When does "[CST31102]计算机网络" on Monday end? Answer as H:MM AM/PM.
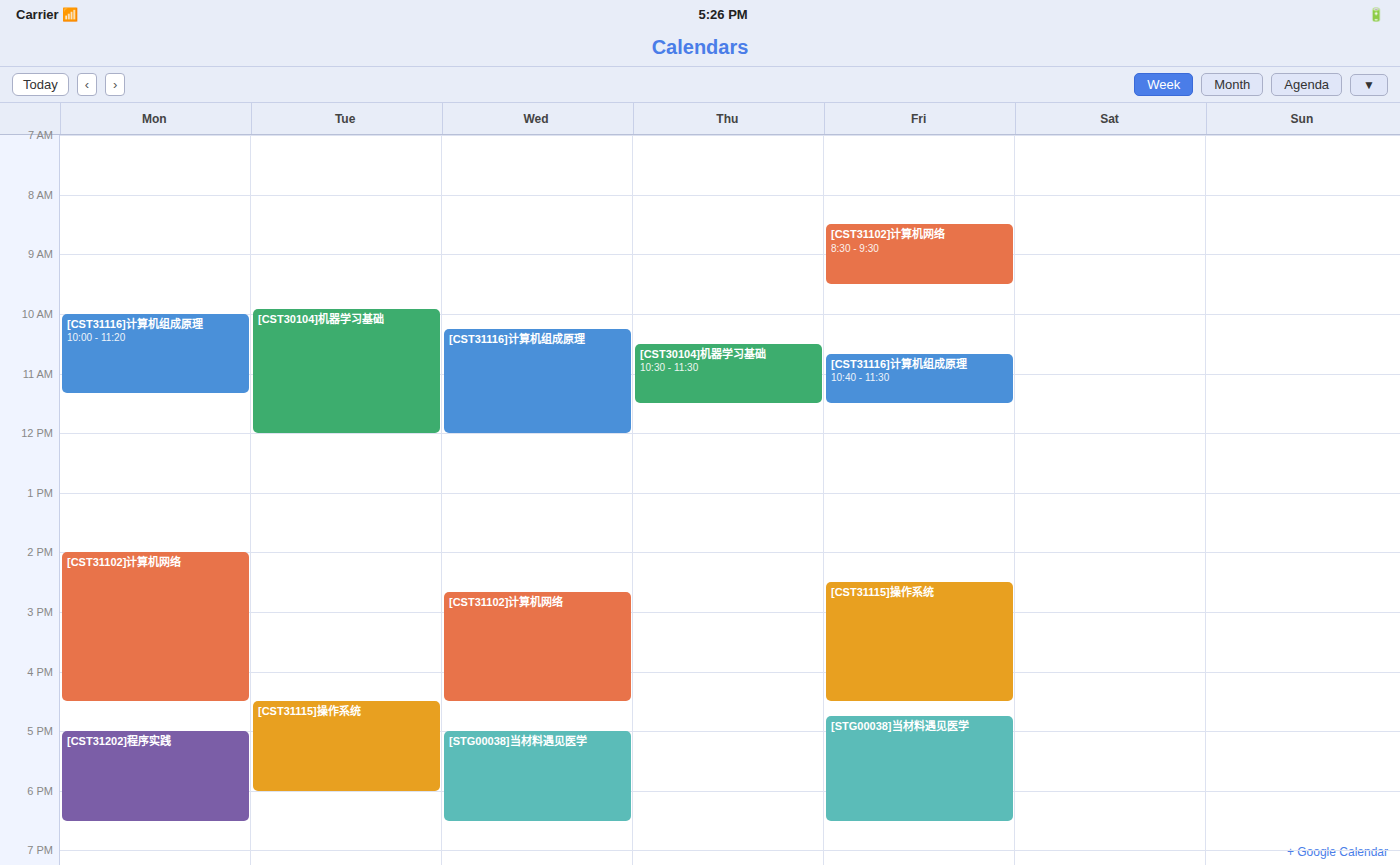
4:30 PM